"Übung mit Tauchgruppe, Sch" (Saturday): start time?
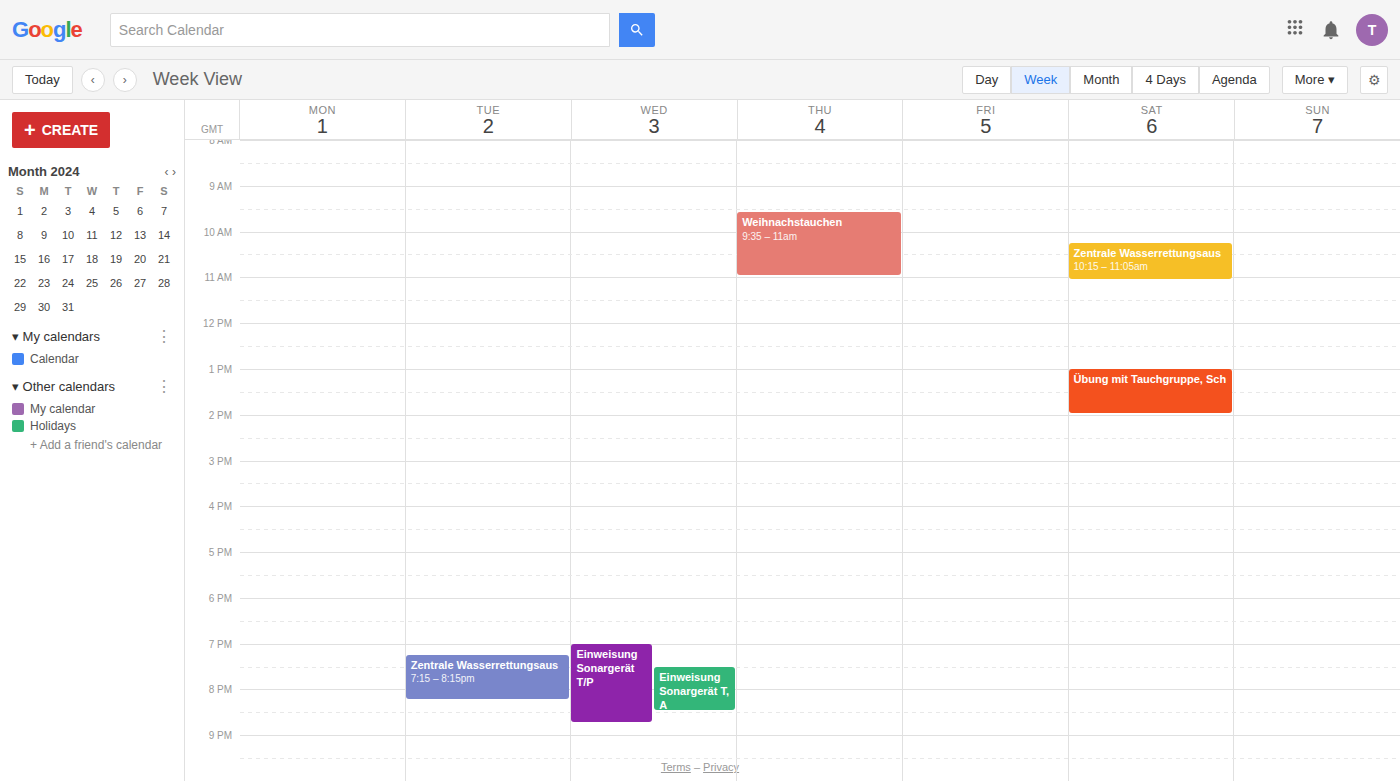
13:00